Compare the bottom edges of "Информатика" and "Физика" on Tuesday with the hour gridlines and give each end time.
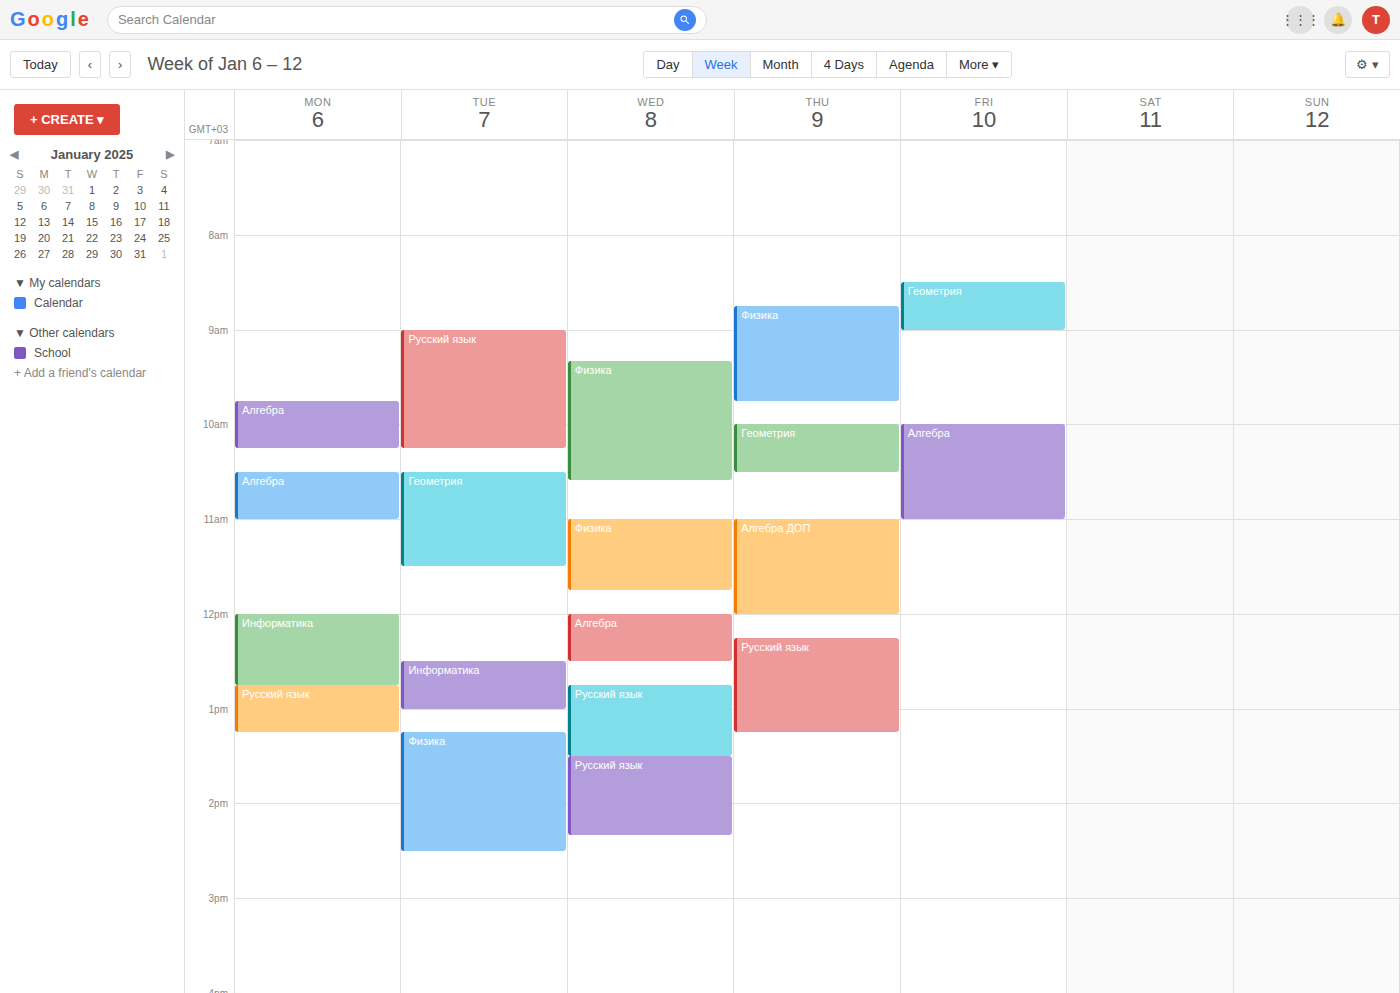
"Информатика": 1:00 PM, exactly on the 1 PM line. "Физика": 2:30 PM, halfway between the 2 PM and 3 PM lines.